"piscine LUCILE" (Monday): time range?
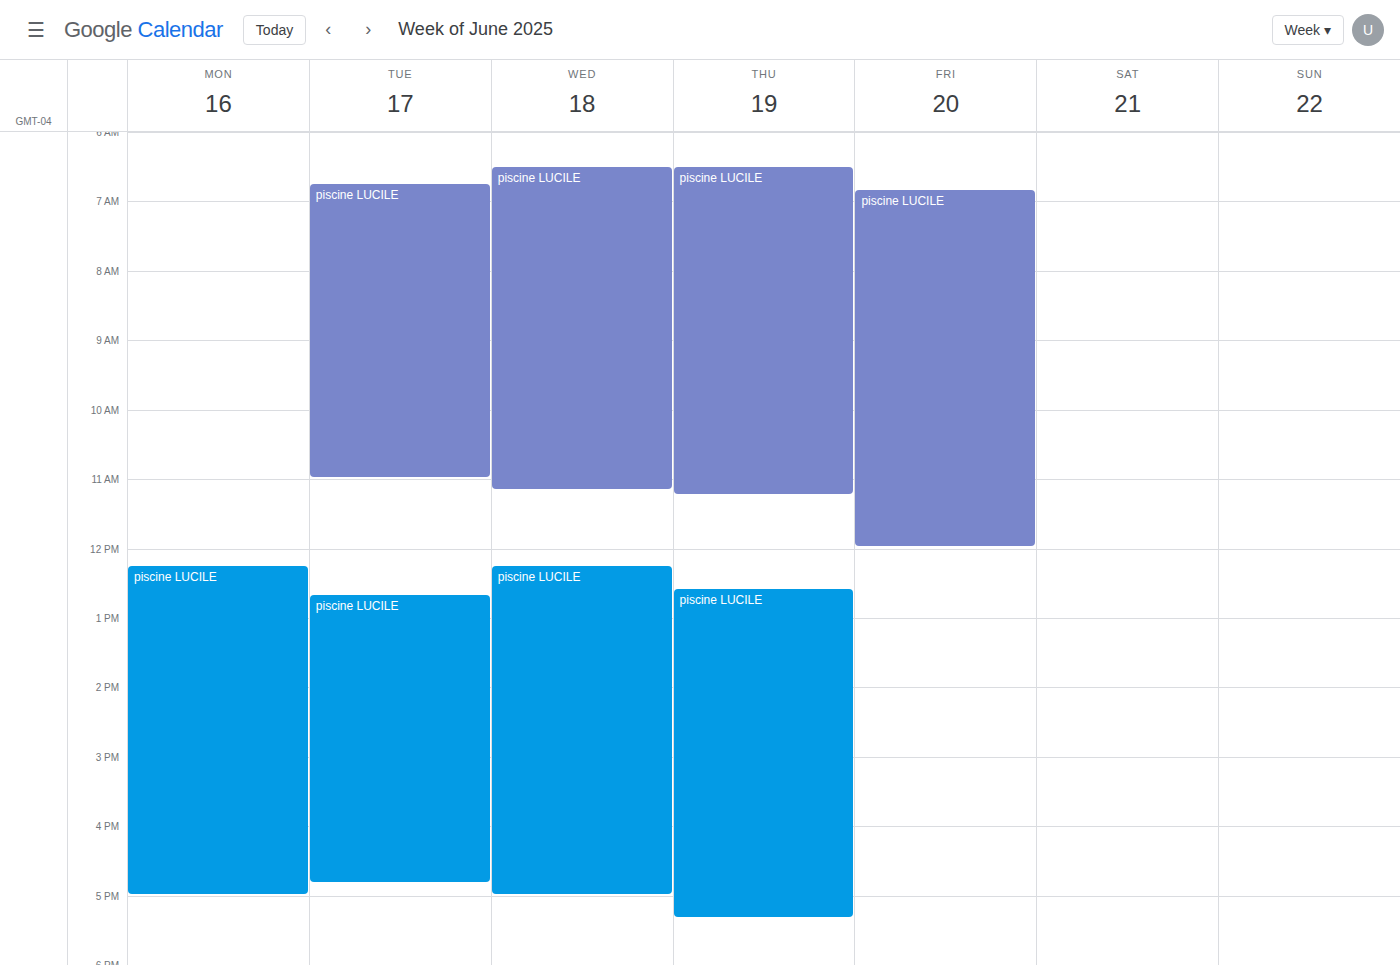
12:15 to 17:00